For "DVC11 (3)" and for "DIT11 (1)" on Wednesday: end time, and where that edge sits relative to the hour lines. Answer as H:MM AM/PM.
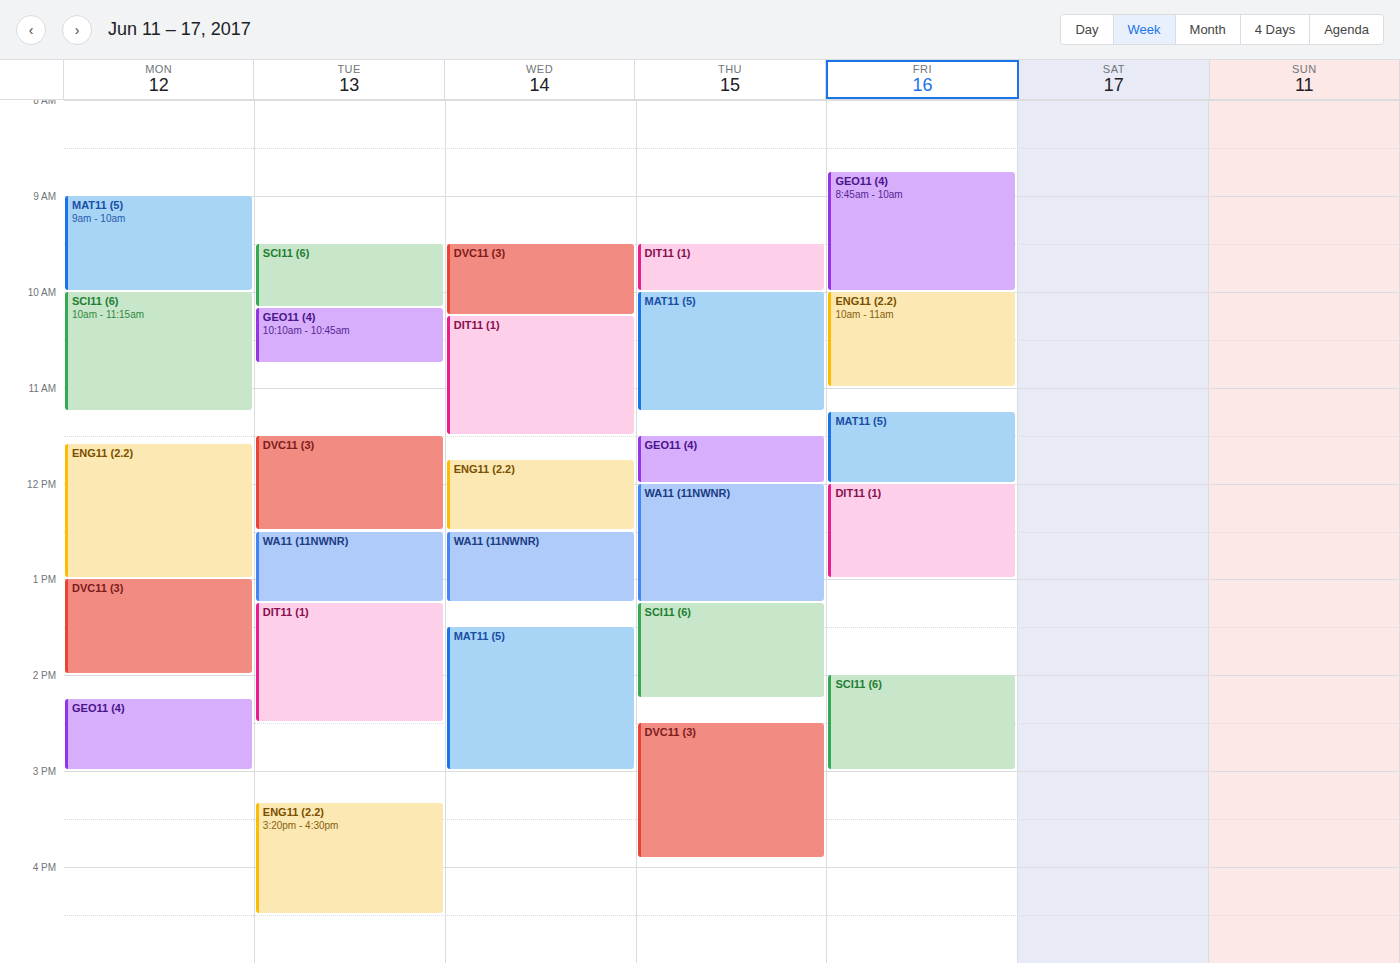
"DVC11 (3)": 10:15 AM, neither: a quarter of the way from the 10 AM line to the 11 AM line. "DIT11 (1)": 11:30 AM, halfway between the 11 AM and 12 PM lines.